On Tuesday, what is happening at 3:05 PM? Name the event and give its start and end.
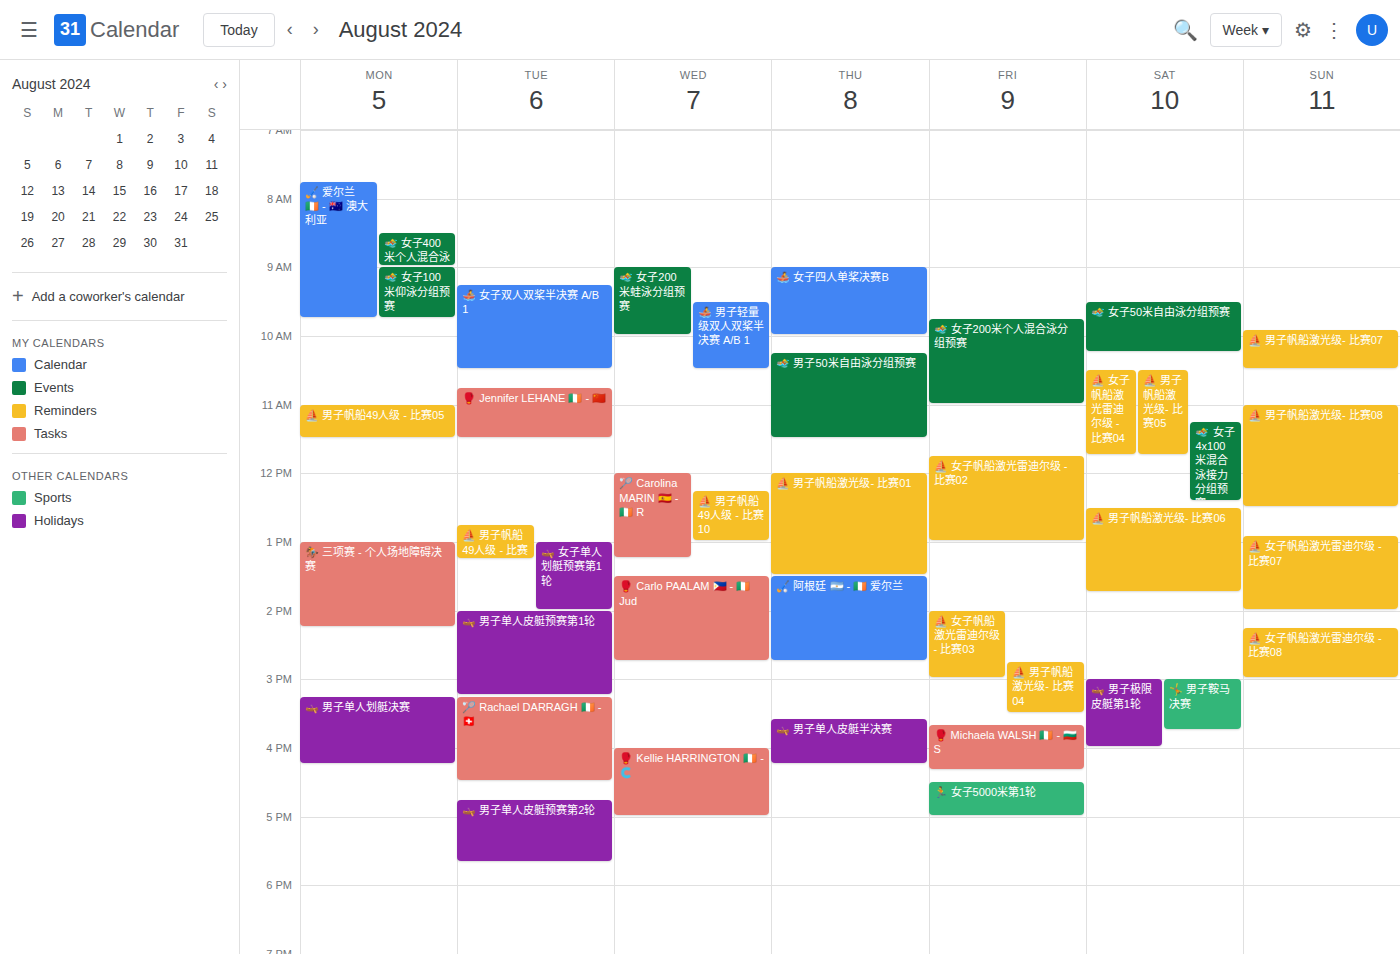
"🛶 男子单人皮艇预赛第1轮", 2:00 PM to 3:15 PM